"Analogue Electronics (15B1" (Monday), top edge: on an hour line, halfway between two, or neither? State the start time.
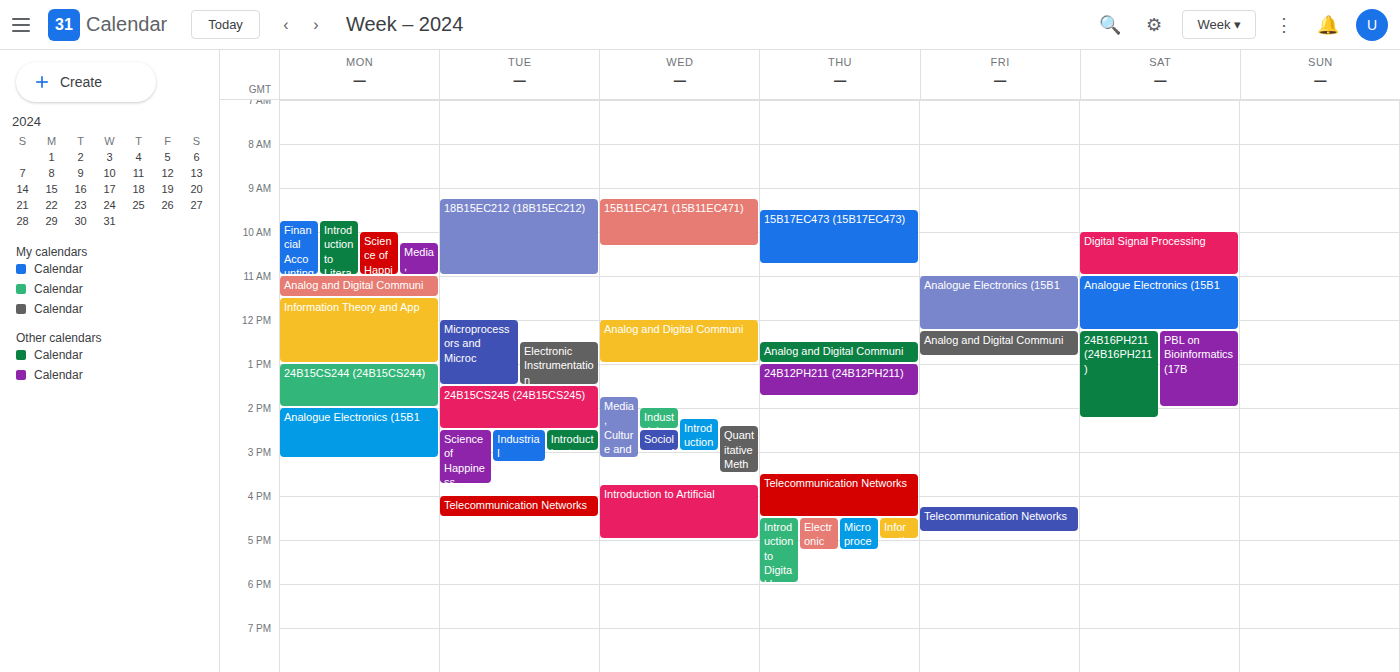
2:00 PM -- exactly on the 2 PM line.